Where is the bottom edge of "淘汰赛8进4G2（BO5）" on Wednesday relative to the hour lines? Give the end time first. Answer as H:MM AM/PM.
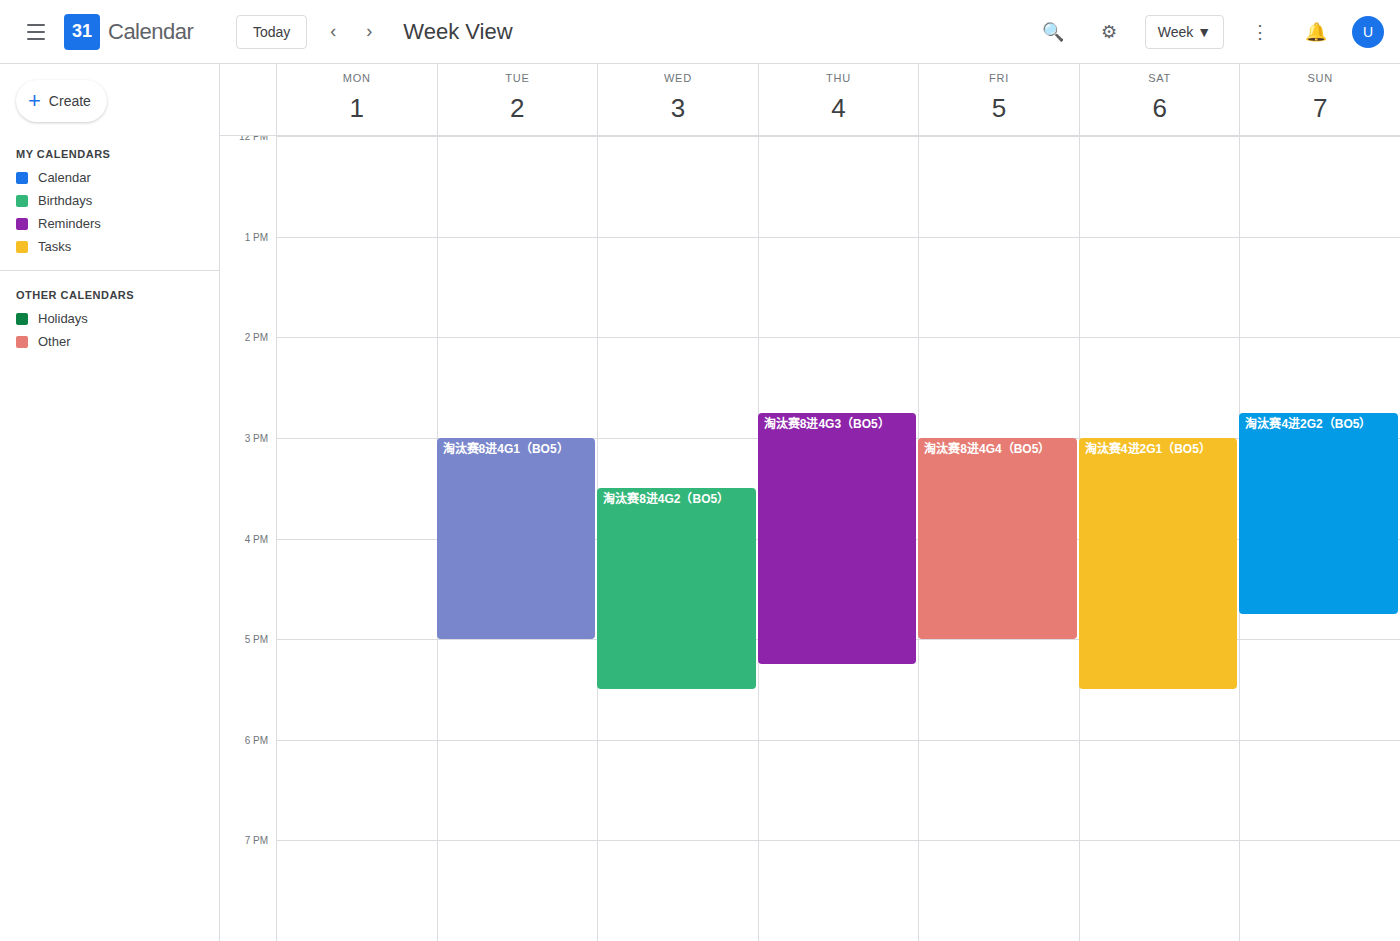
5:30 PM -- halfway between the 5 PM and 6 PM lines.